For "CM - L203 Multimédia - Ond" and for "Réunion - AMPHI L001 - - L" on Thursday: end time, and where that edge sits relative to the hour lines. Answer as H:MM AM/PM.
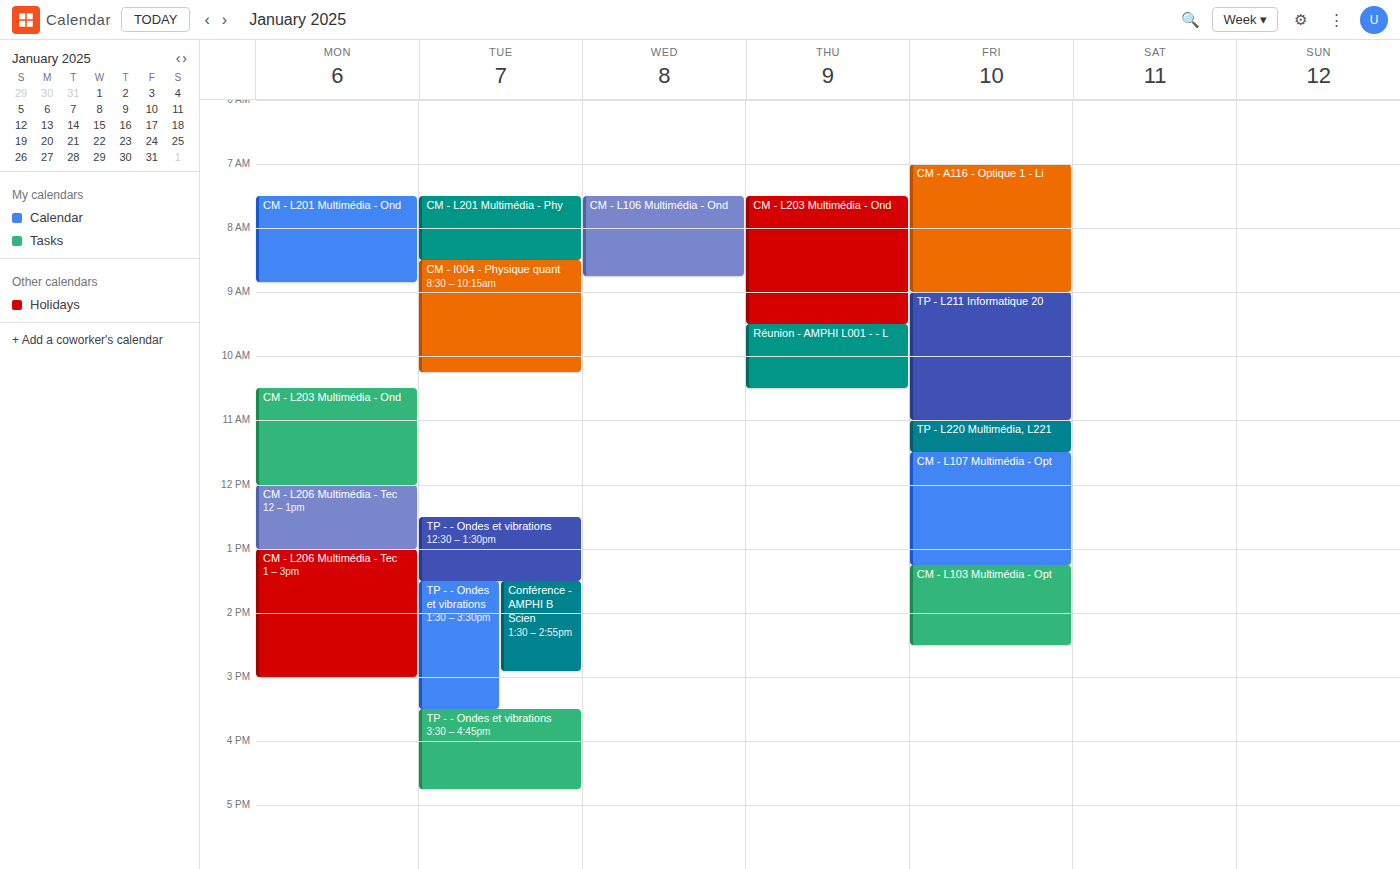
"CM - L203 Multimédia - Ond": 9:30 AM, halfway between the 9 AM and 10 AM lines. "Réunion - AMPHI L001 - - L": 10:30 AM, halfway between the 10 AM and 11 AM lines.